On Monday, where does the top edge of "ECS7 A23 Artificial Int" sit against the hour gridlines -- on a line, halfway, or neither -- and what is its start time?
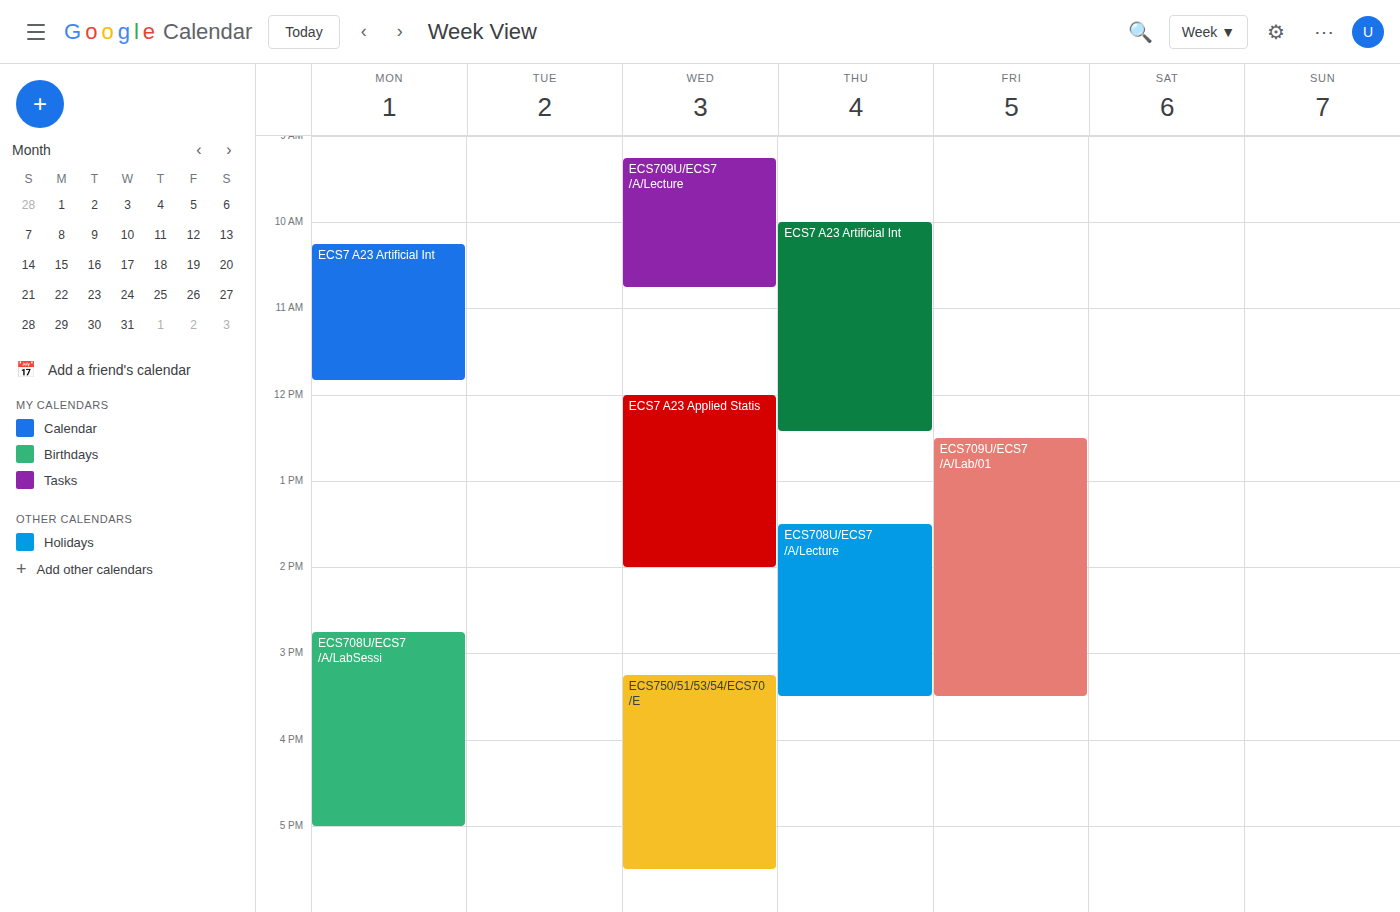
10:15 AM -- neither: a quarter of the way from the 10 AM line to the 11 AM line.